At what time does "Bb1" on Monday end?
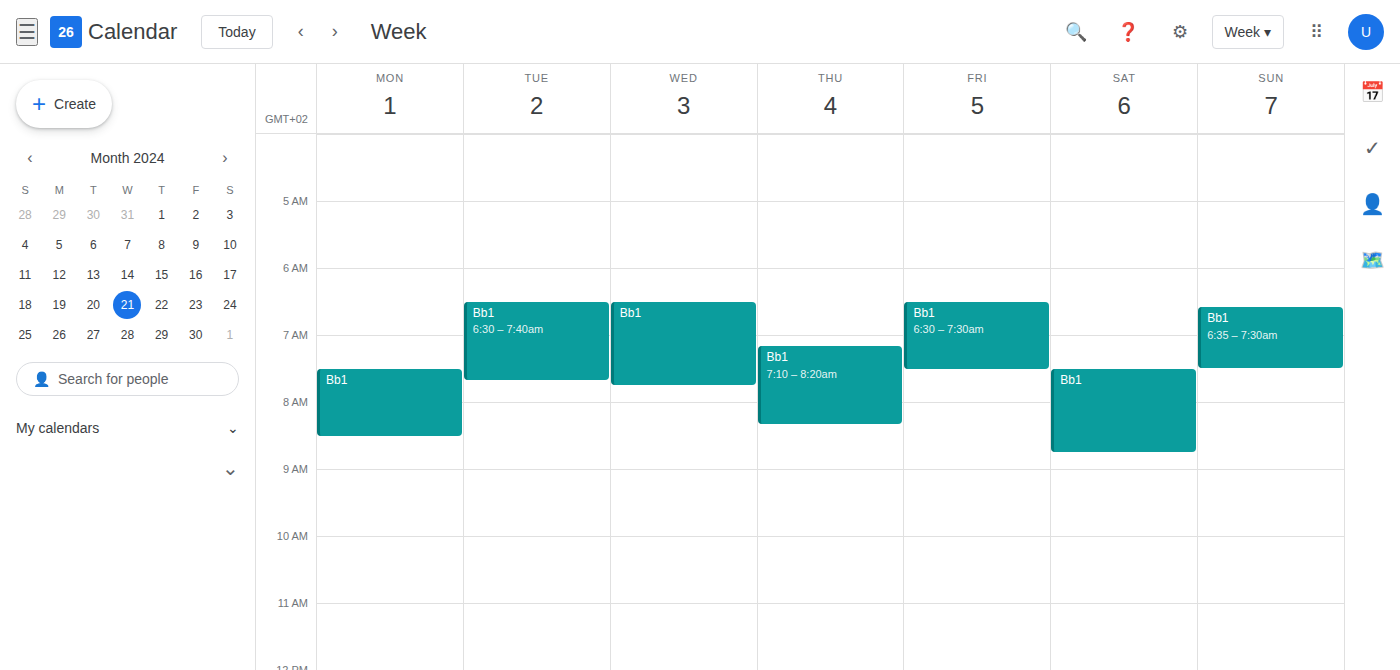
8:30 AM